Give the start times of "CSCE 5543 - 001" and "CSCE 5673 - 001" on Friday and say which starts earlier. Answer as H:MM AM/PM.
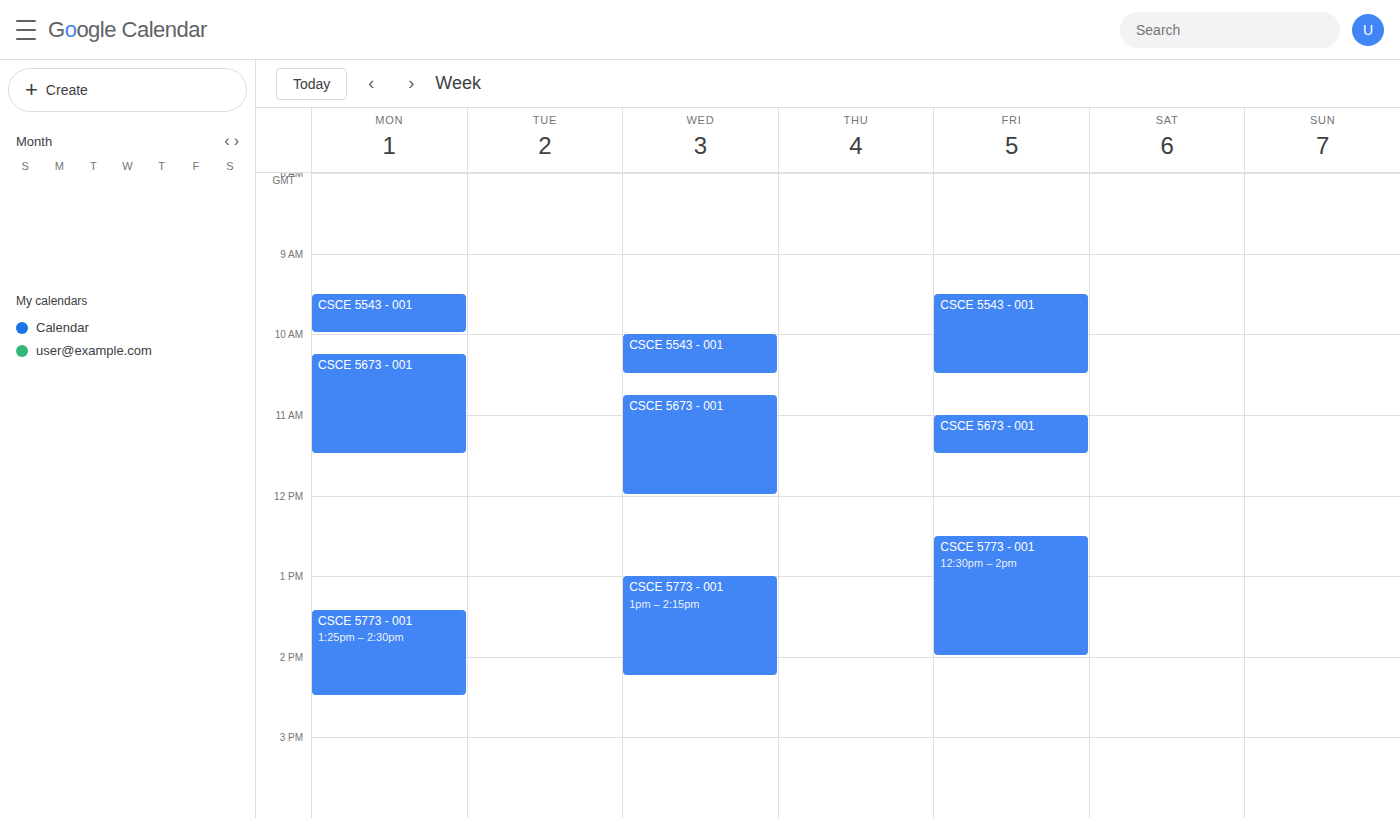
"CSCE 5543 - 001" 9:30 AM; "CSCE 5673 - 001" 11:00 AM.